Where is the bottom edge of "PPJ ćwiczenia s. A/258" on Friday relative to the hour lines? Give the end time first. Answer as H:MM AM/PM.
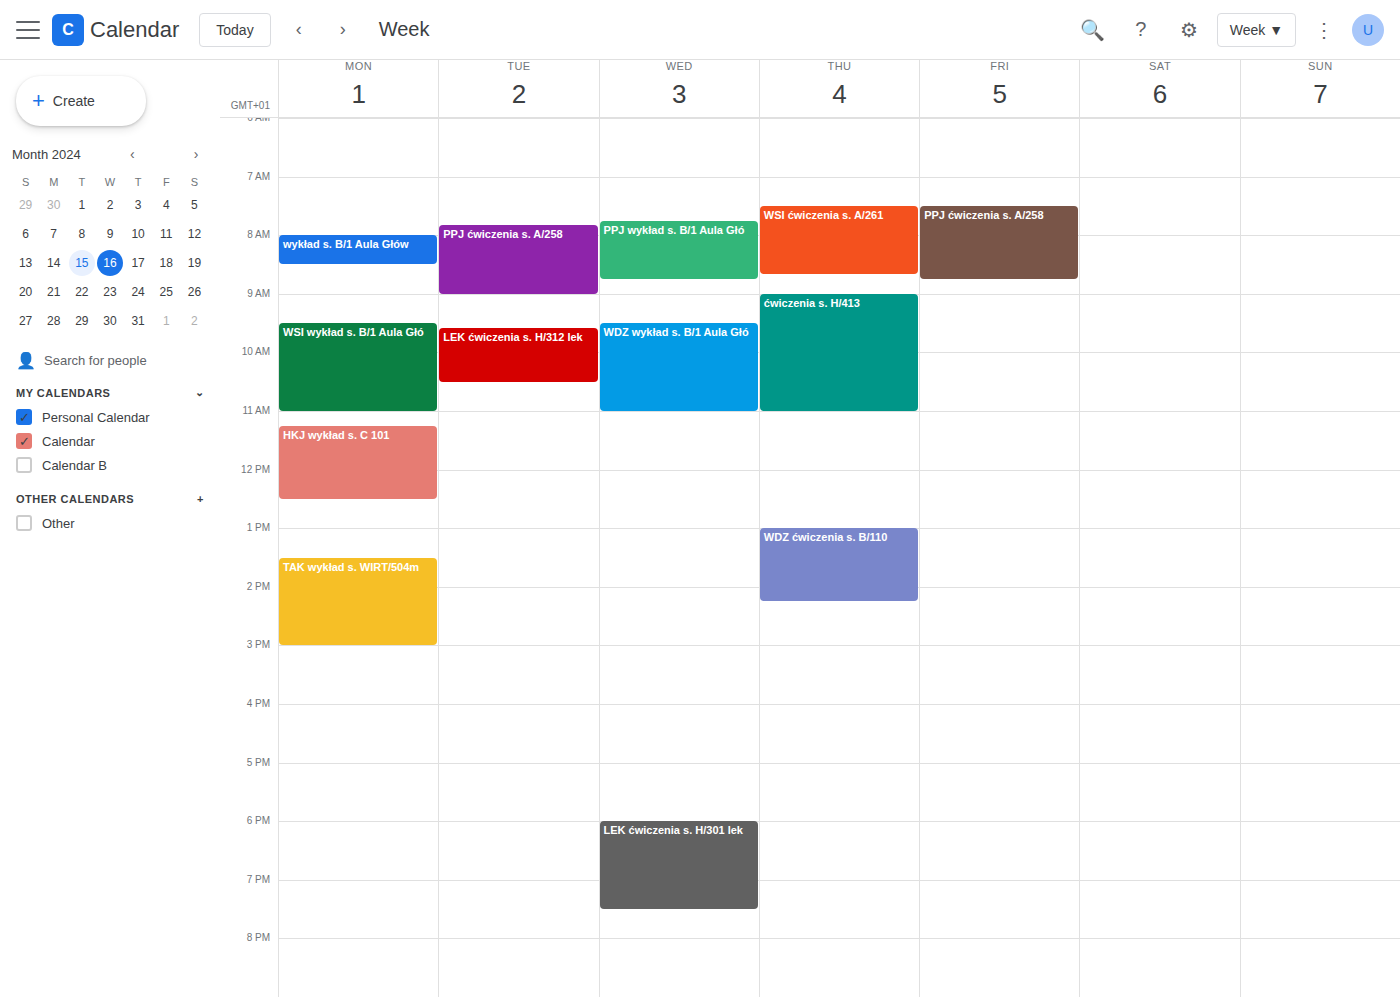
8:45 AM -- neither: three quarters of the way from the 8 AM line to the 9 AM line.